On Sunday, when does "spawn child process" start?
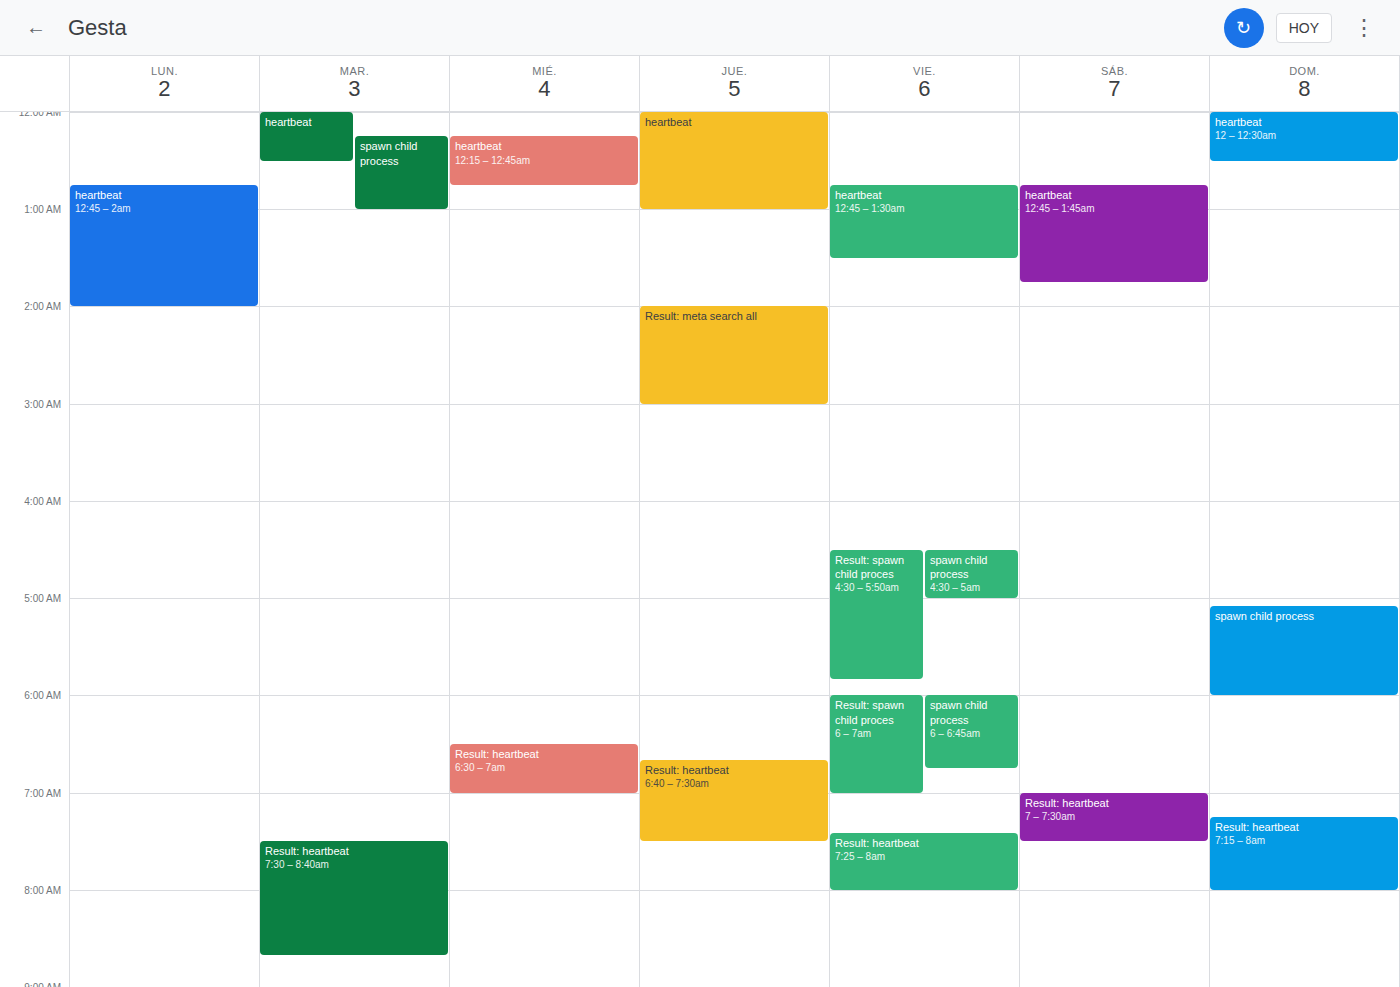
5:05 AM